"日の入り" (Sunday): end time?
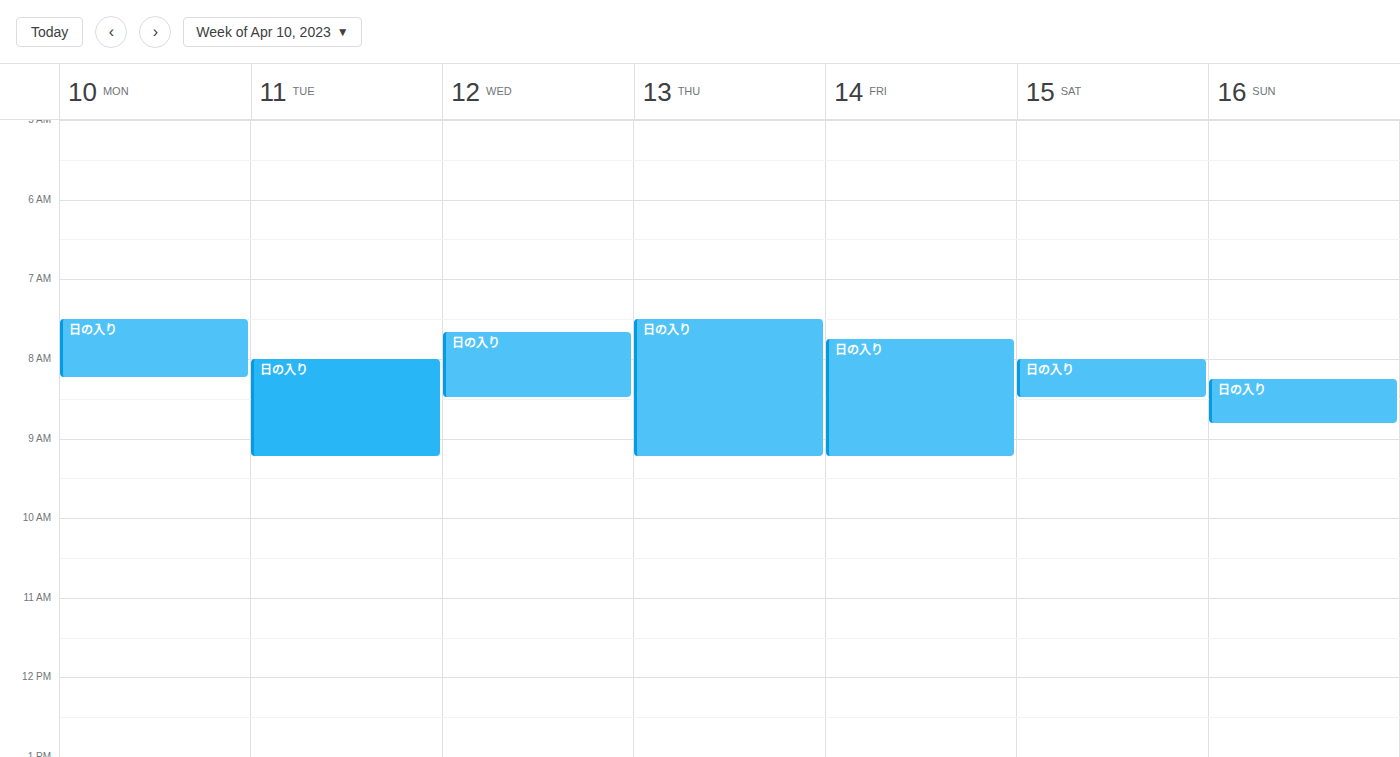
8:50 AM